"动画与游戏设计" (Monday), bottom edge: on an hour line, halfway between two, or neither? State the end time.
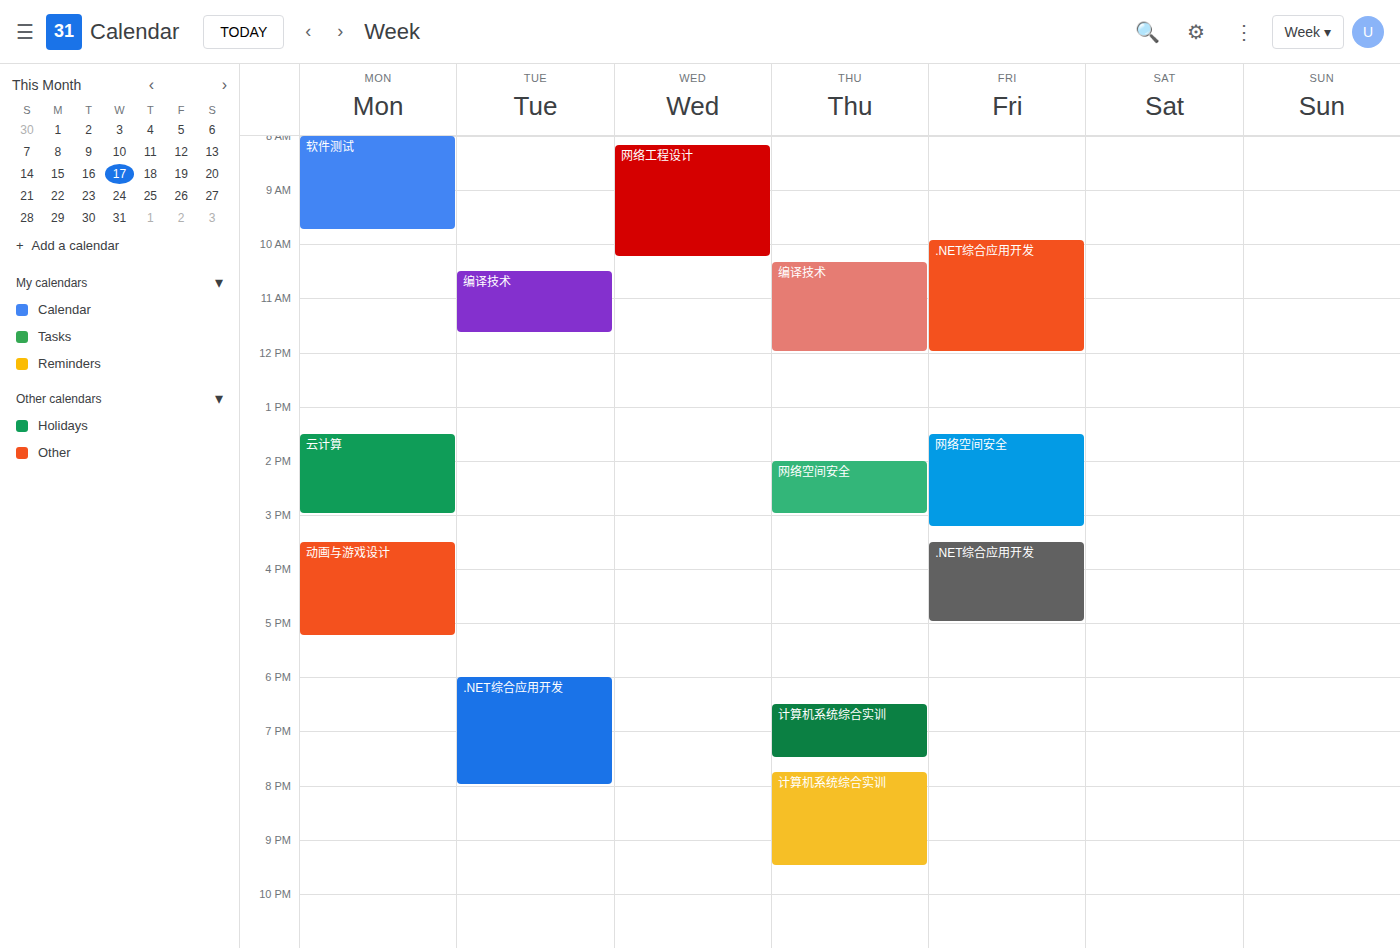
5:15 PM -- neither: a quarter of the way from the 5 PM line to the 6 PM line.